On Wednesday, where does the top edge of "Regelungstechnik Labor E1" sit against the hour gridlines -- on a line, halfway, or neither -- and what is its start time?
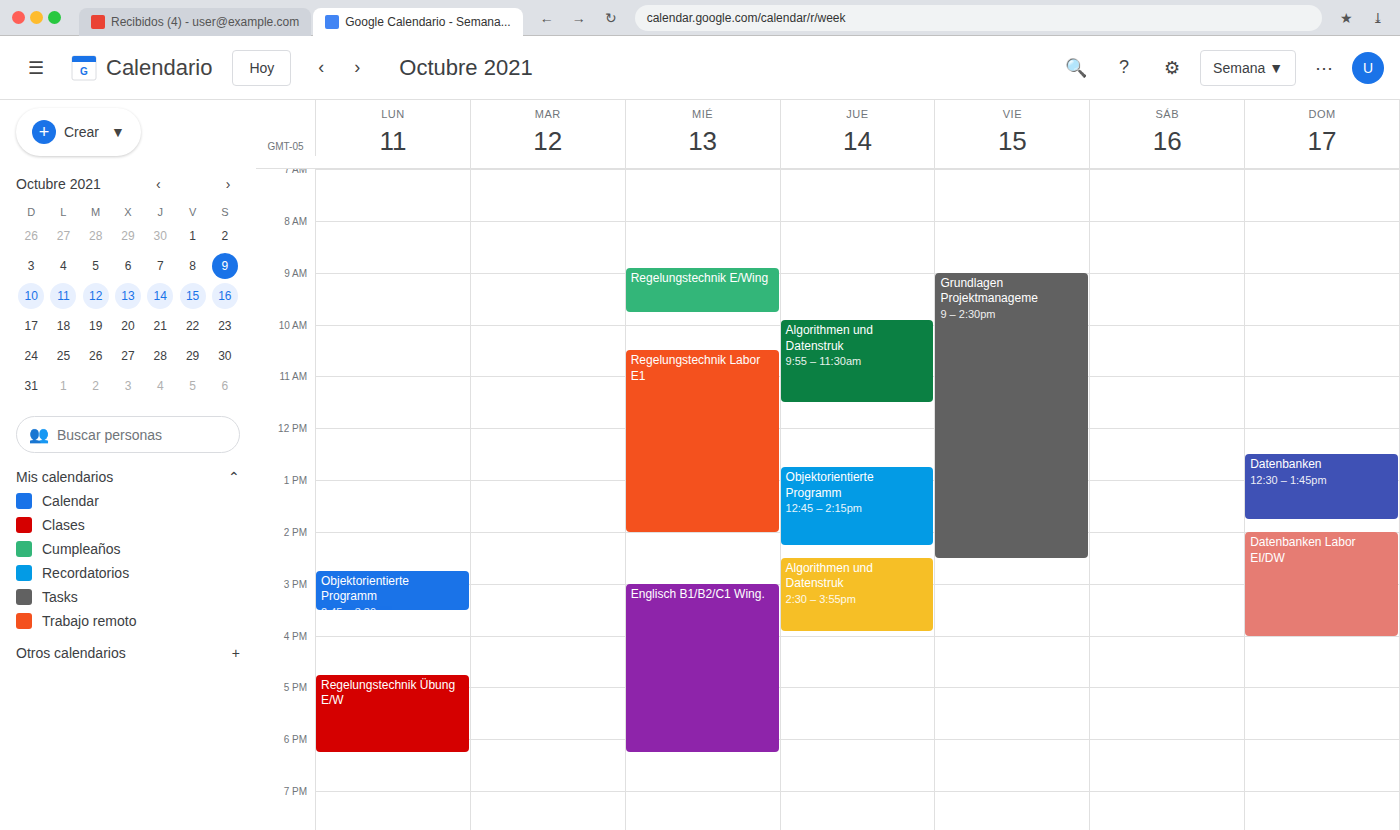
10:30 -- halfway between the 10:00 and 11:00 lines.